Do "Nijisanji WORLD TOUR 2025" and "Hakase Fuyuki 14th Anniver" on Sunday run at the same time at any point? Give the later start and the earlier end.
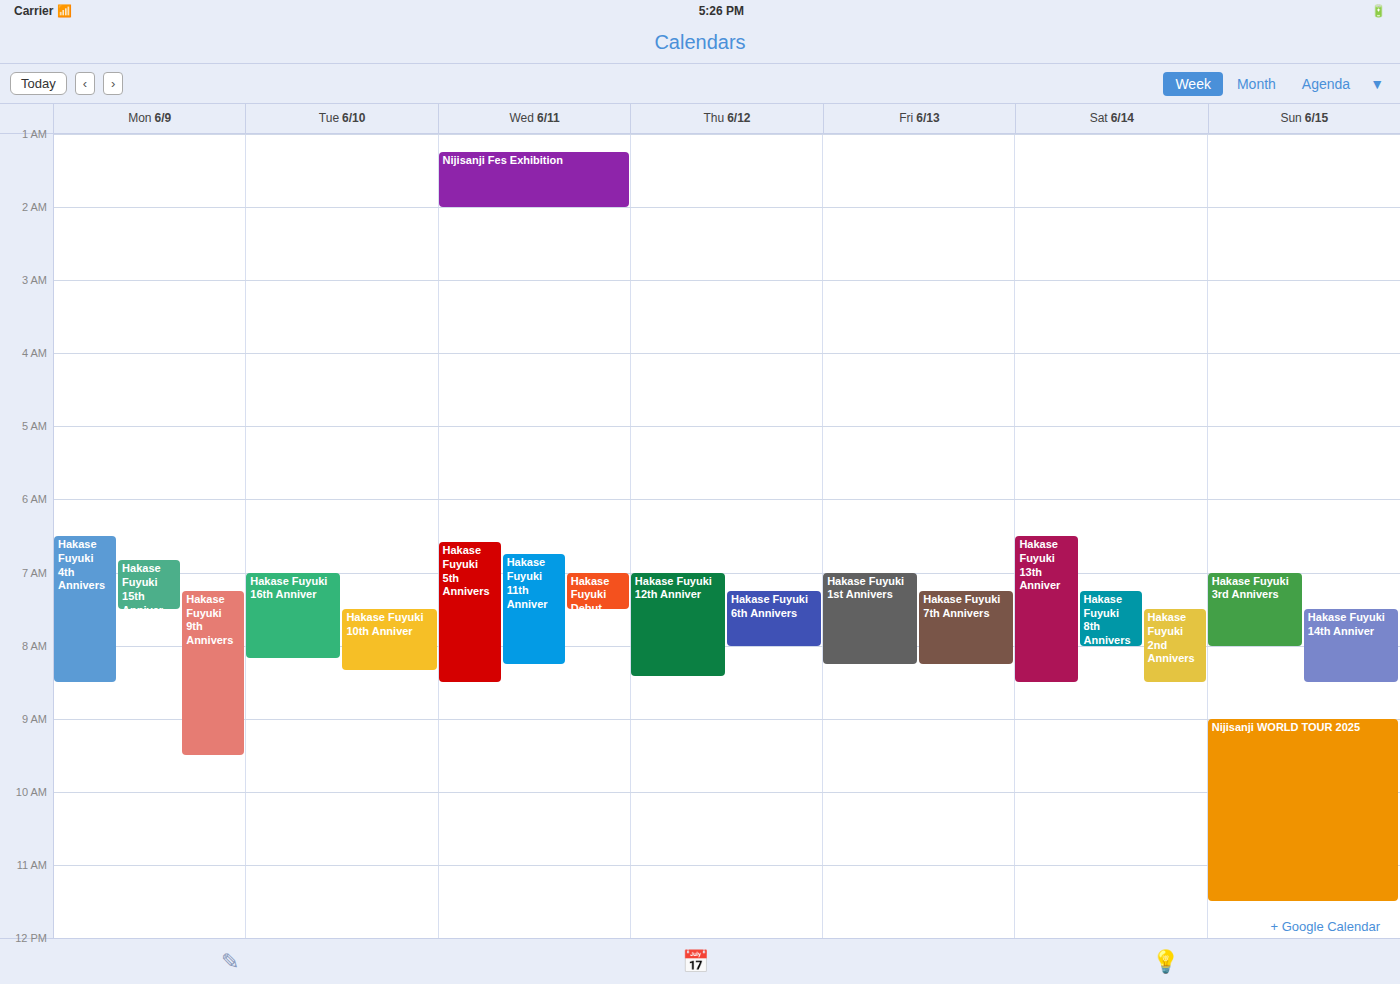
"Hakase Fuyuki 14th Anniver" ends at 08:30 and "Nijisanji WORLD TOUR 2025" starts at 09:00 -- no overlap.